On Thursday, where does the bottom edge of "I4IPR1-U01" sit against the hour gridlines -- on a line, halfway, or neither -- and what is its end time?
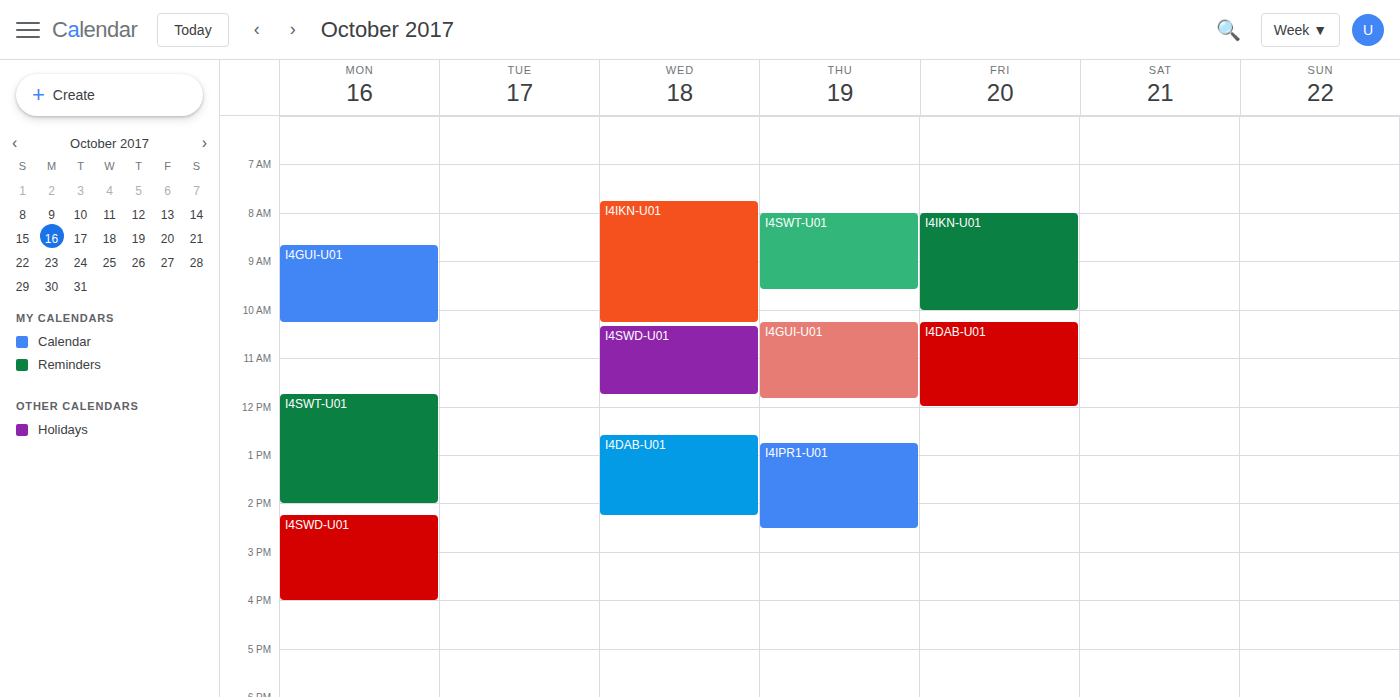
2:30 PM -- halfway between the 2 PM and 3 PM lines.